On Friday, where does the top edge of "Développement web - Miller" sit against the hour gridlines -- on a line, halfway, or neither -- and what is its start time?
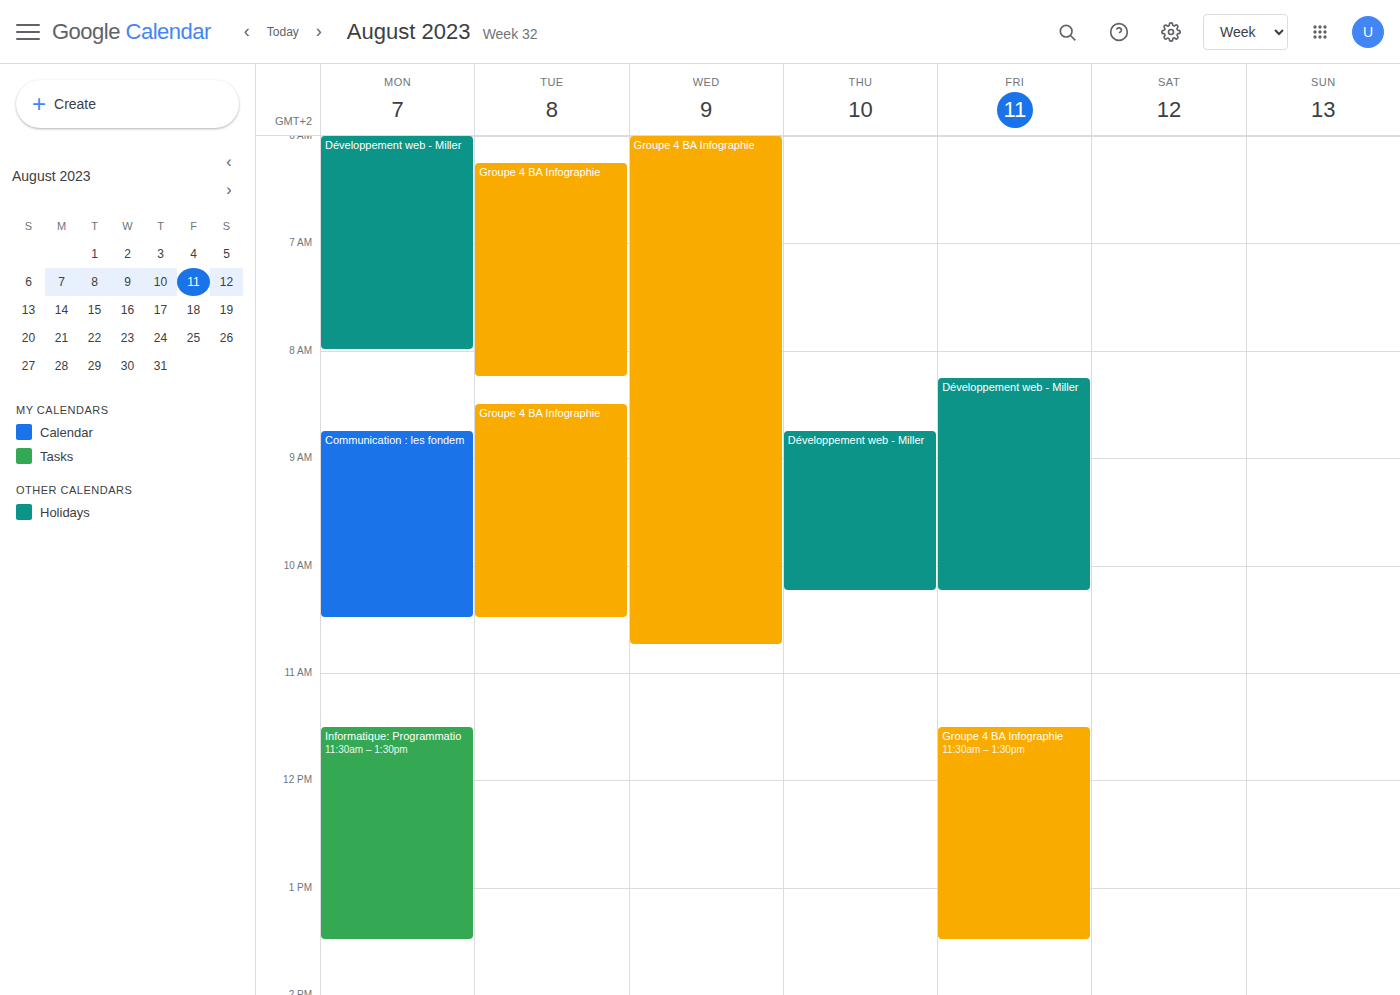
8:15 AM -- neither: a quarter of the way from the 8 AM line to the 9 AM line.